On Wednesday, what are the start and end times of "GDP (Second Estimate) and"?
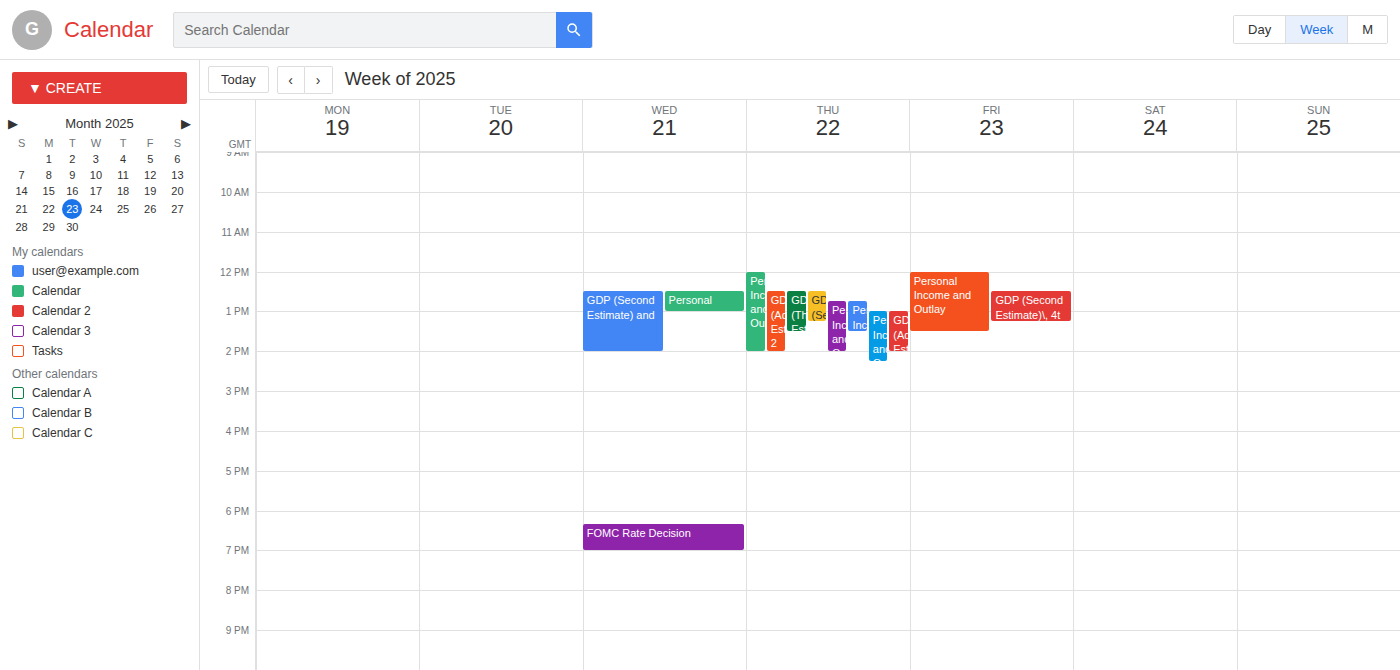
12:30 PM to 2:00 PM